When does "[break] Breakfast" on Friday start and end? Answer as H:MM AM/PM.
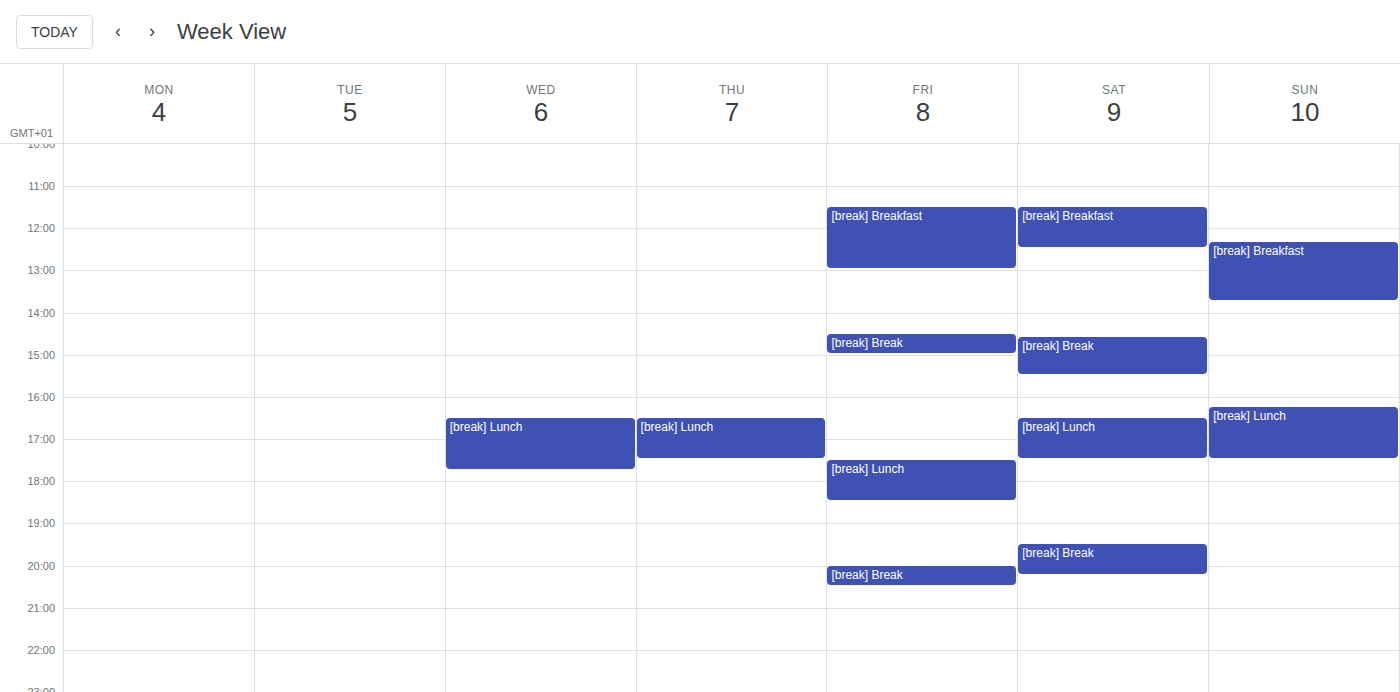
11:30 AM to 1:00 PM